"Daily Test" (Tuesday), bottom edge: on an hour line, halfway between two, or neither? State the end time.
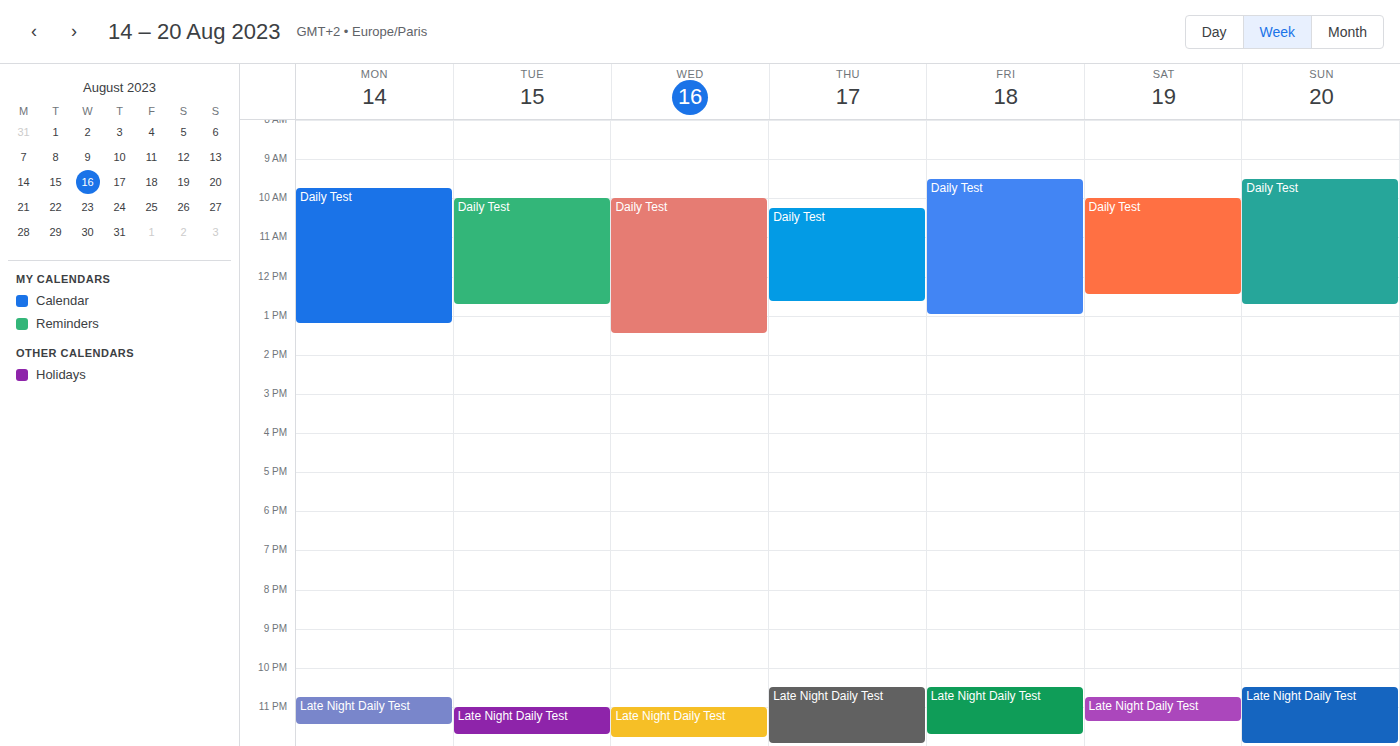
12:45 PM -- neither: three quarters of the way from the 12 PM line to the 1 PM line.